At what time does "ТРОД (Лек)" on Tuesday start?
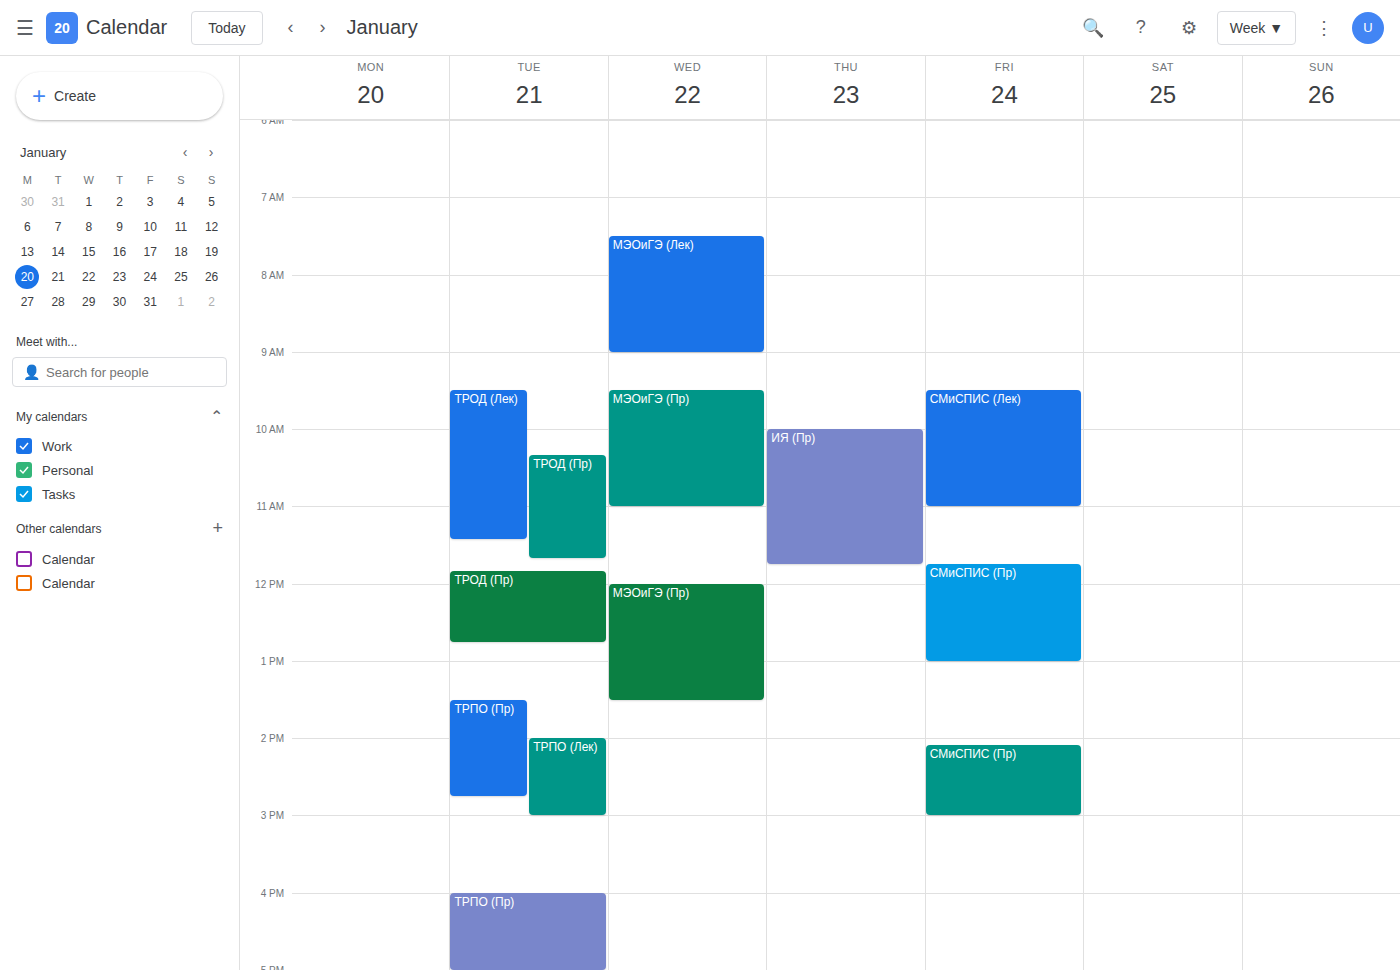
9:30 AM